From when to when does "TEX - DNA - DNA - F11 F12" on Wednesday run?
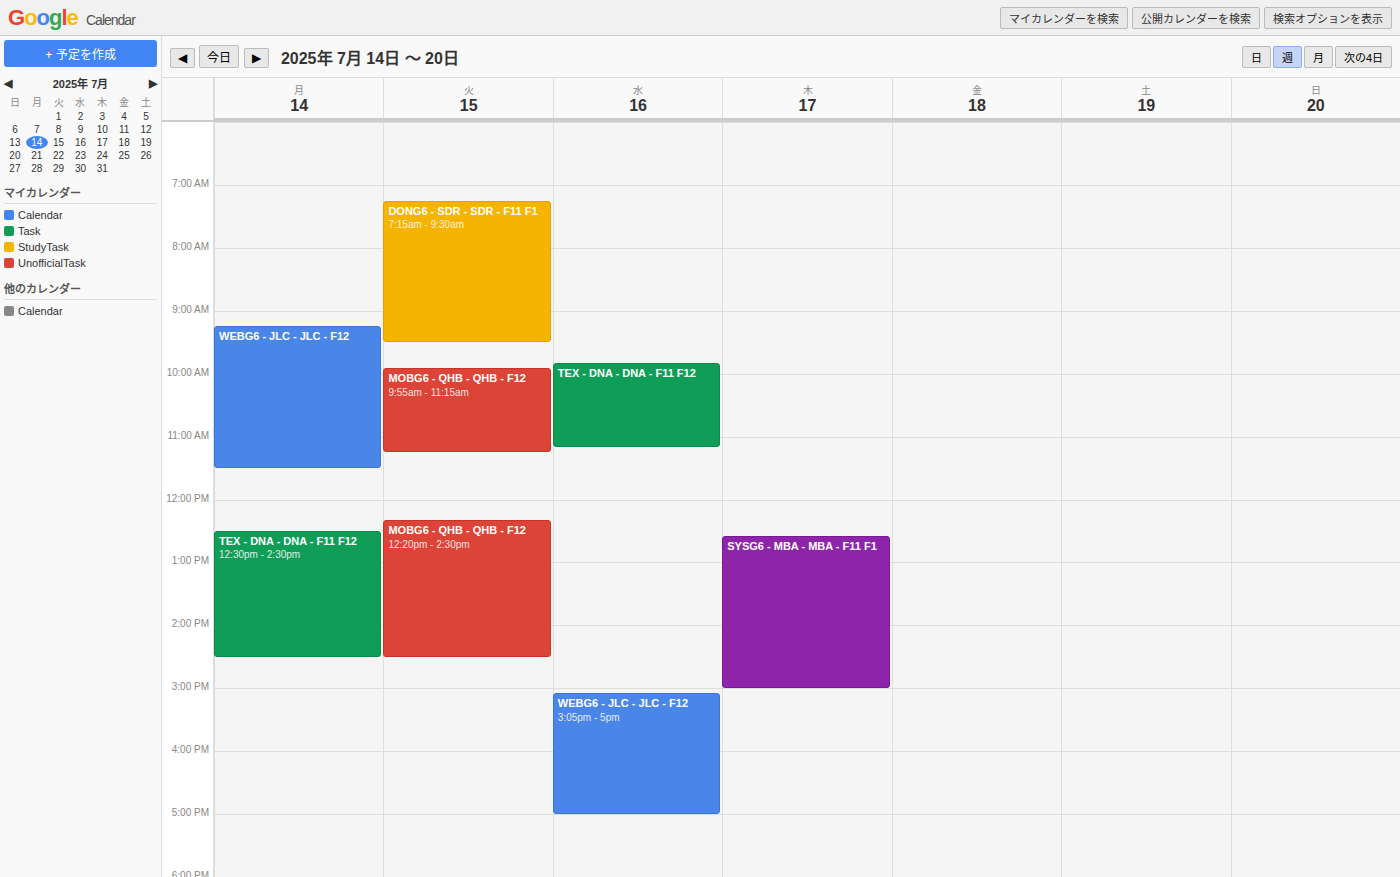
9:50 AM to 11:10 AM